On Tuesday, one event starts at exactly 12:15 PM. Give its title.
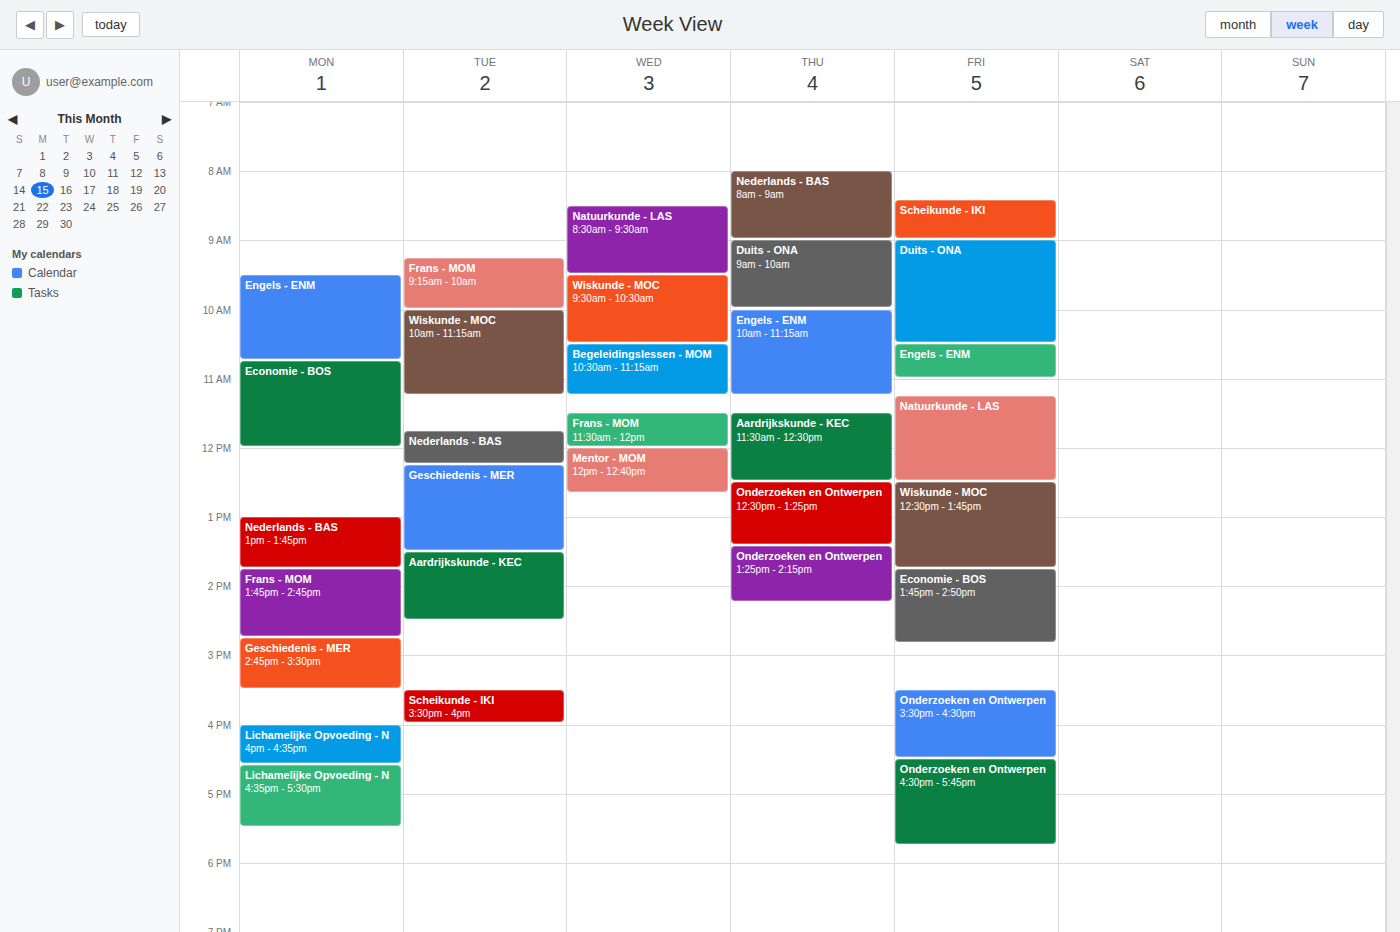
"Geschiedenis - MER"